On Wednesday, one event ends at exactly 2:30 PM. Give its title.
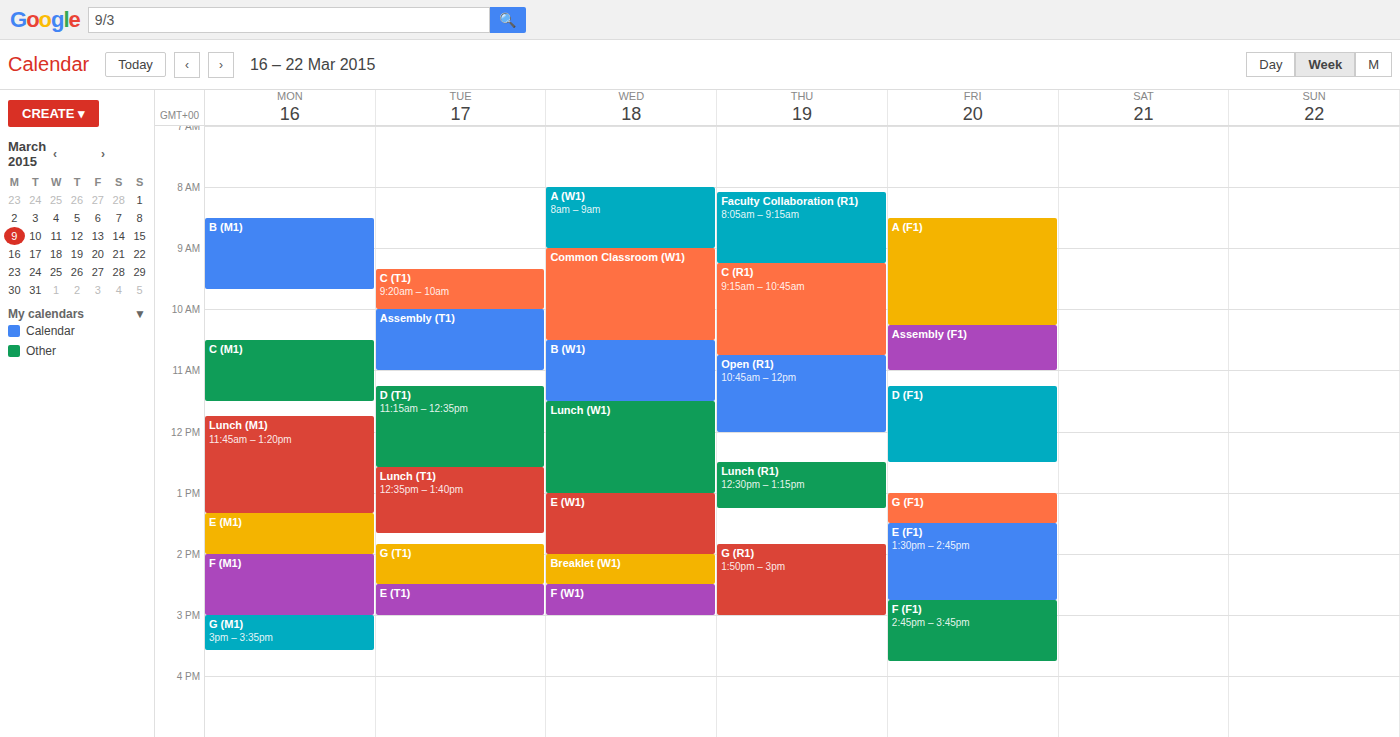
"Breaklet (W1)"